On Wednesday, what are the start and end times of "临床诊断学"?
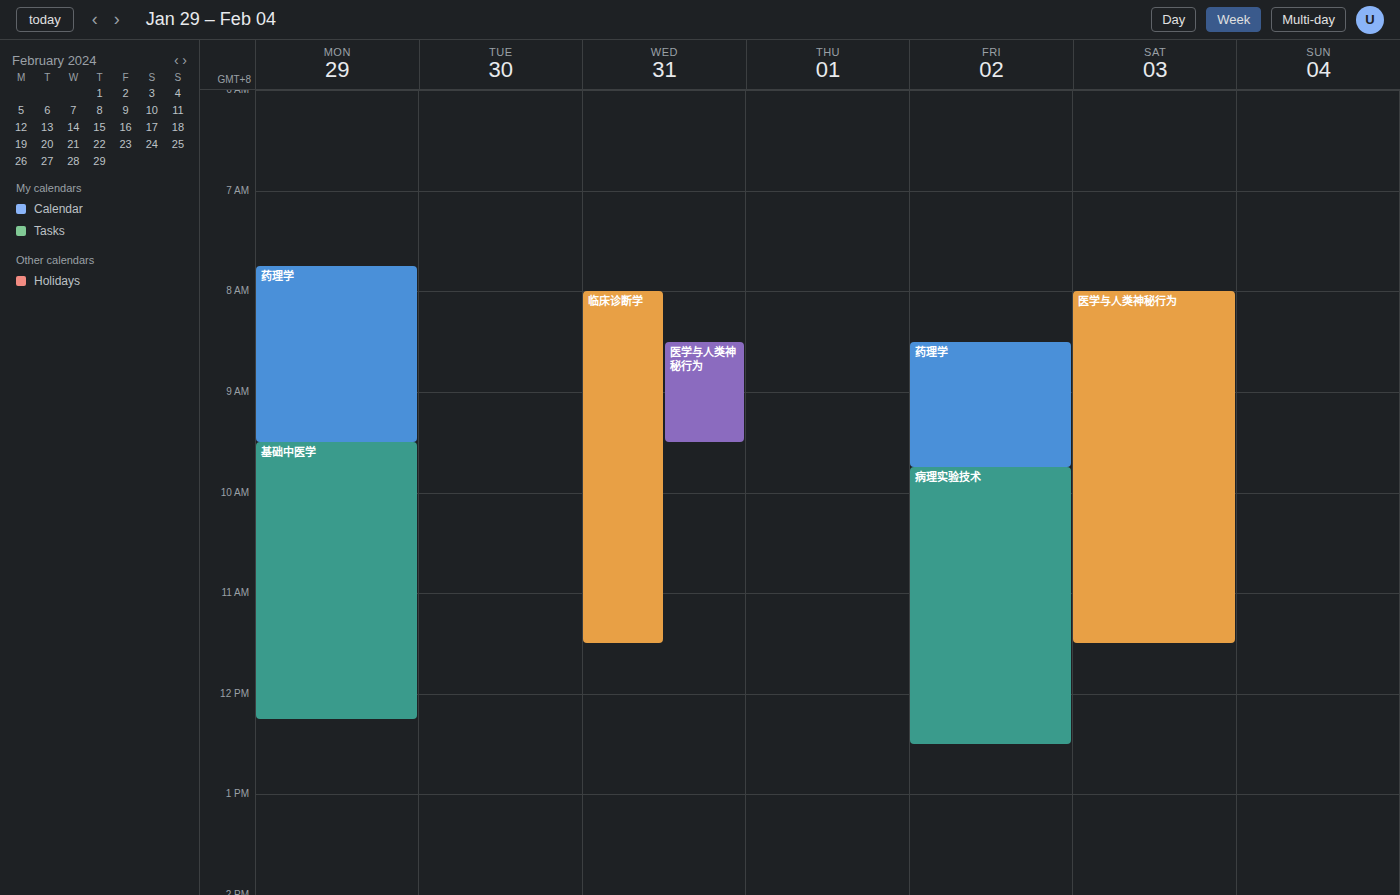
8:00 AM to 11:30 AM